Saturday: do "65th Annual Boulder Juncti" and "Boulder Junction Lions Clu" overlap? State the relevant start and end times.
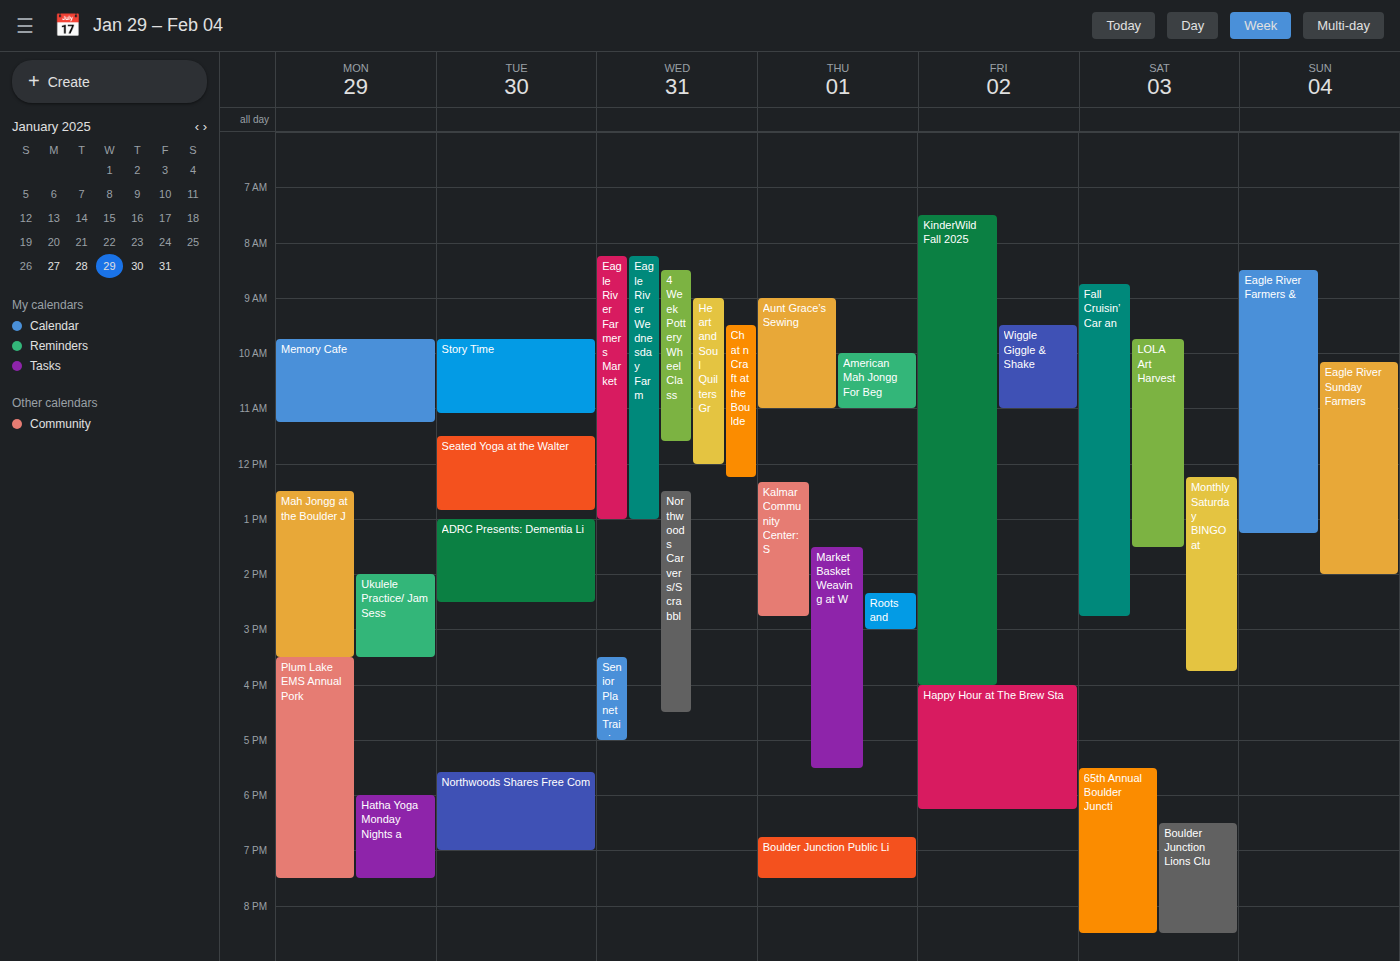
"Boulder Junction Lions Clu" starts at 6:30 PM, before "65th Annual Boulder Juncti" ends at 8:30 PM -- they overlap.